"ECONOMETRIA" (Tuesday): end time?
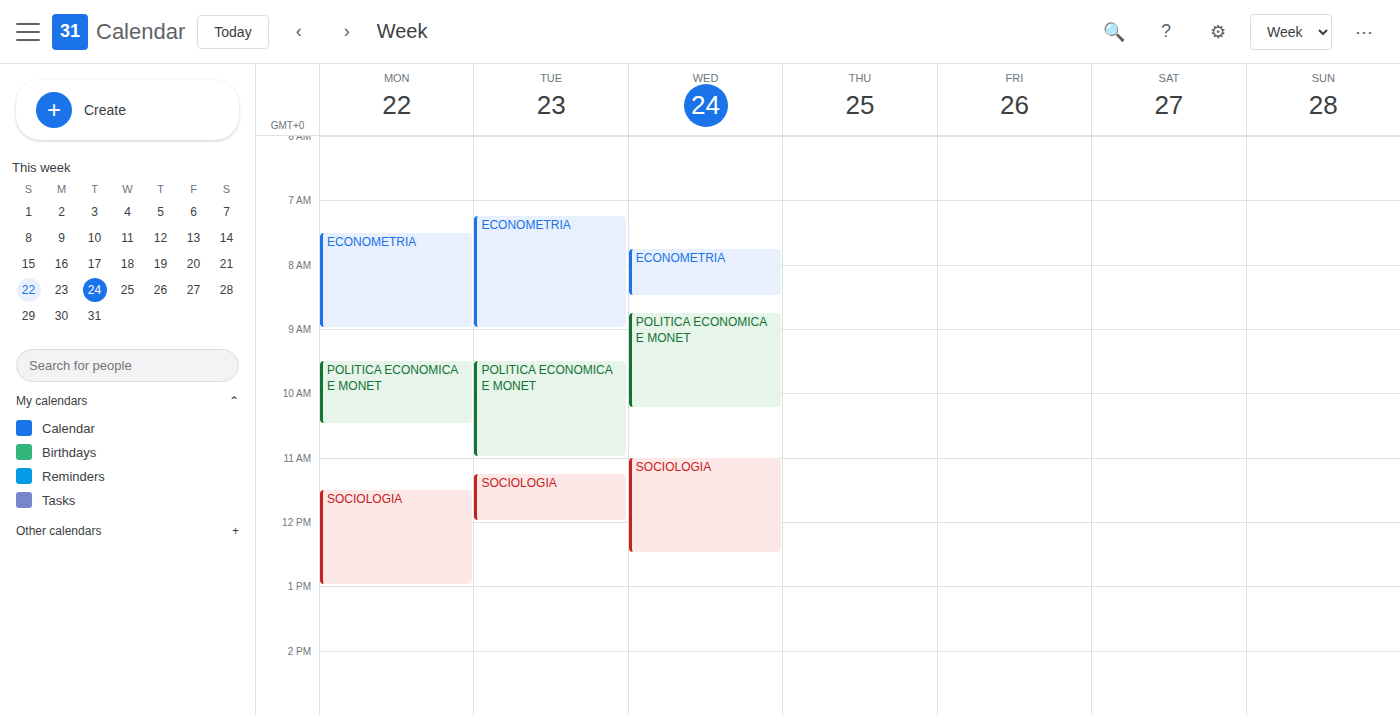
9:00 AM